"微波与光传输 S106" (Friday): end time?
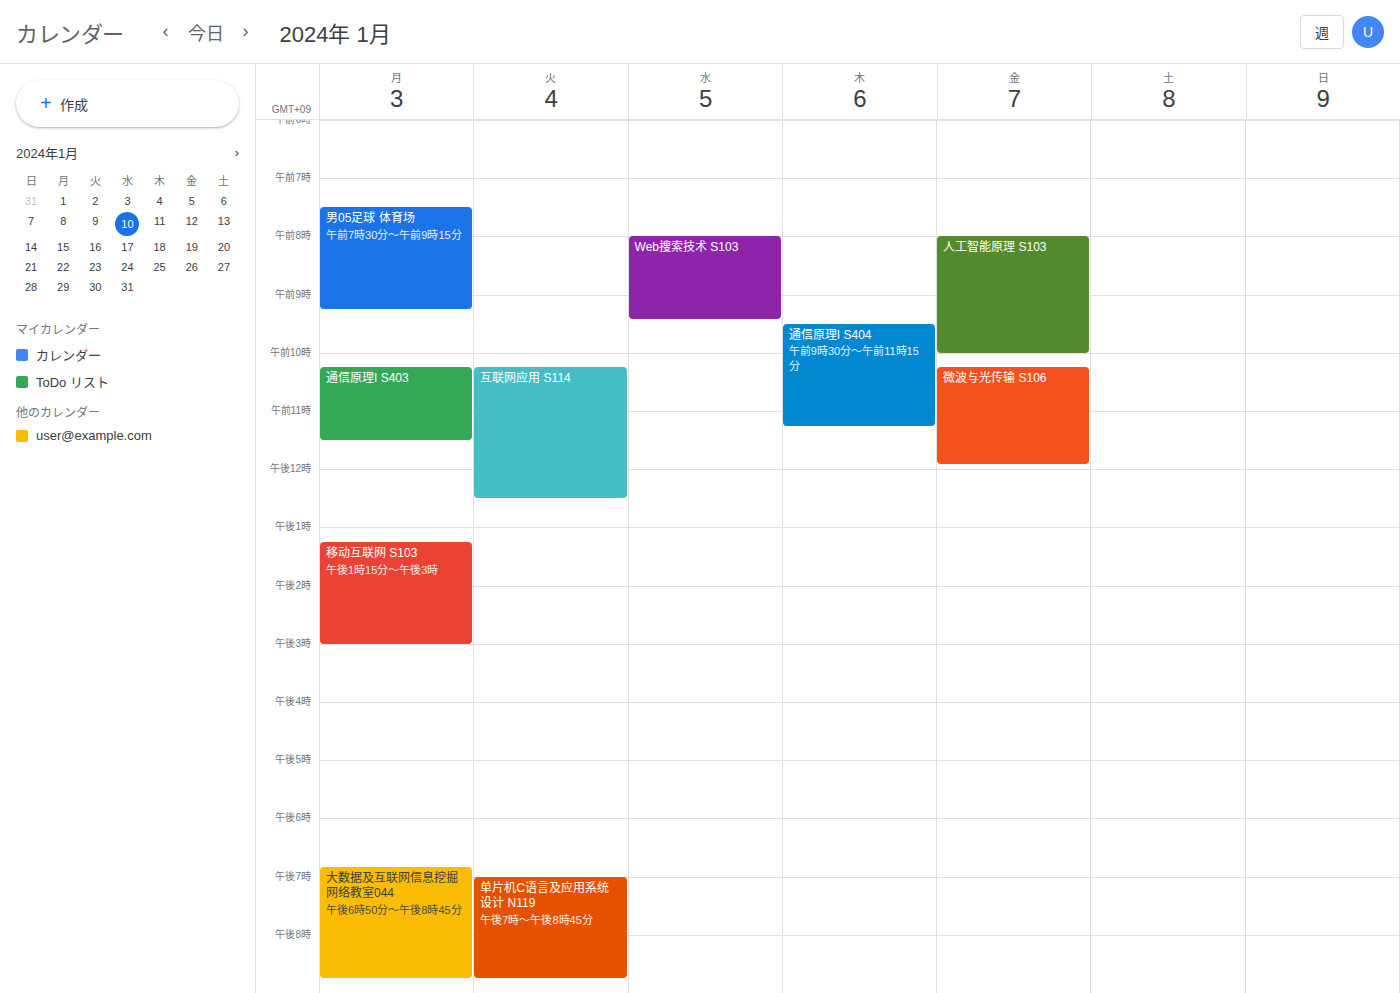
11:55 AM